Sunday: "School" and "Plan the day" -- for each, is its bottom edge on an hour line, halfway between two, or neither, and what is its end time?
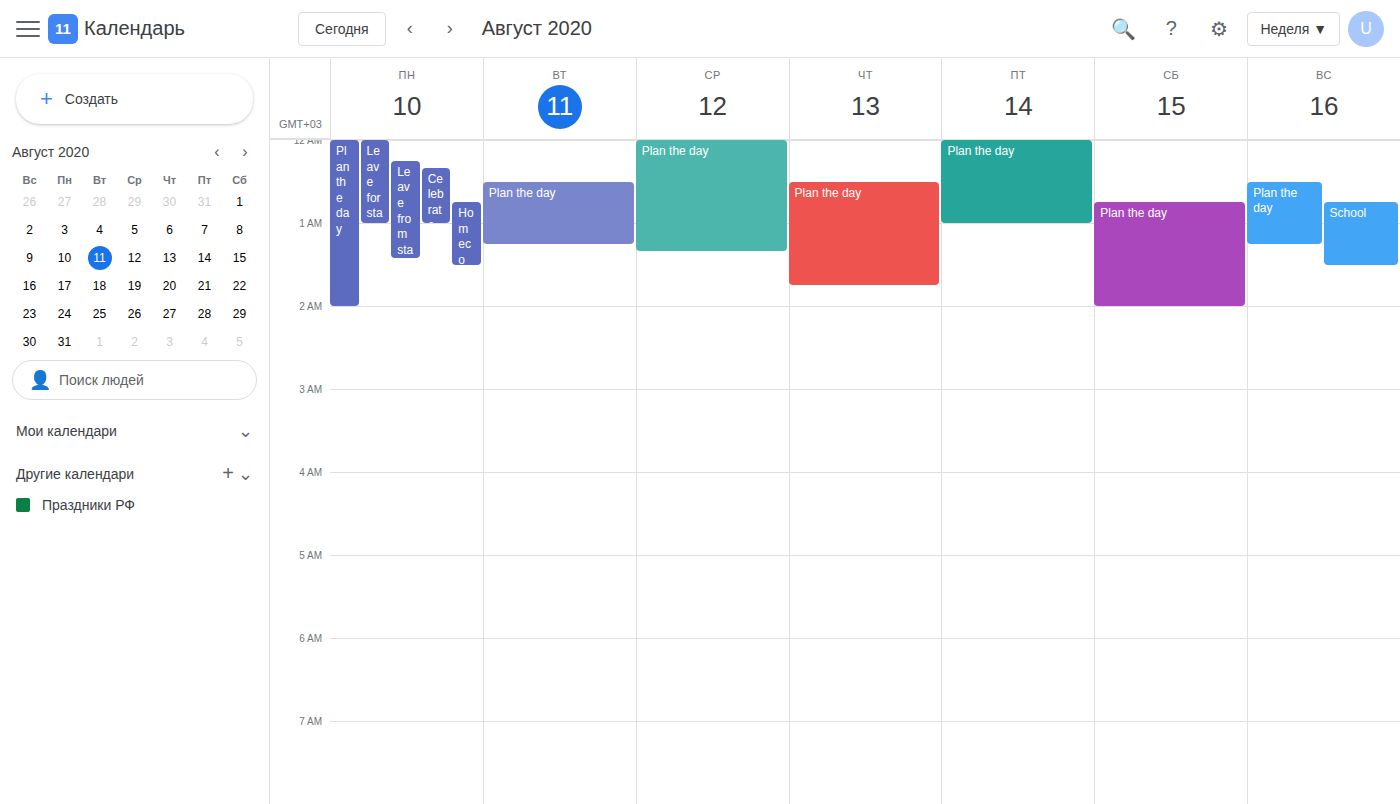
"School": 1:30 AM, halfway between the 1 AM and 2 AM lines. "Plan the day": 1:15 AM, neither: a quarter of the way from the 1 AM line to the 2 AM line.